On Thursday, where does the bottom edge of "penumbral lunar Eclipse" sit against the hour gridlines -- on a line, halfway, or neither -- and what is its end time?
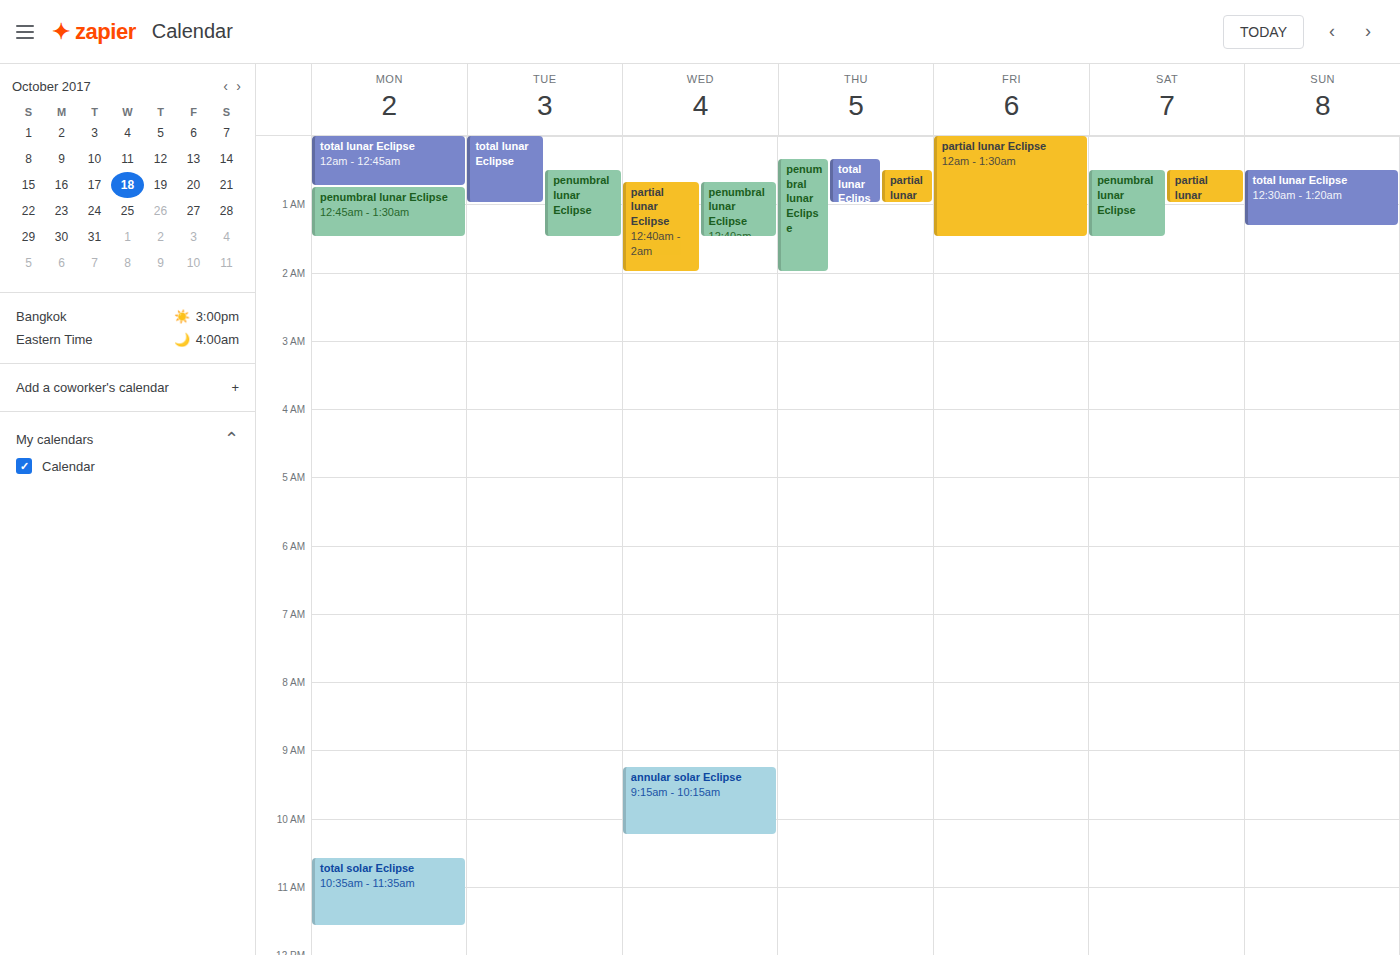
2:00 AM -- exactly on the 2 AM line.